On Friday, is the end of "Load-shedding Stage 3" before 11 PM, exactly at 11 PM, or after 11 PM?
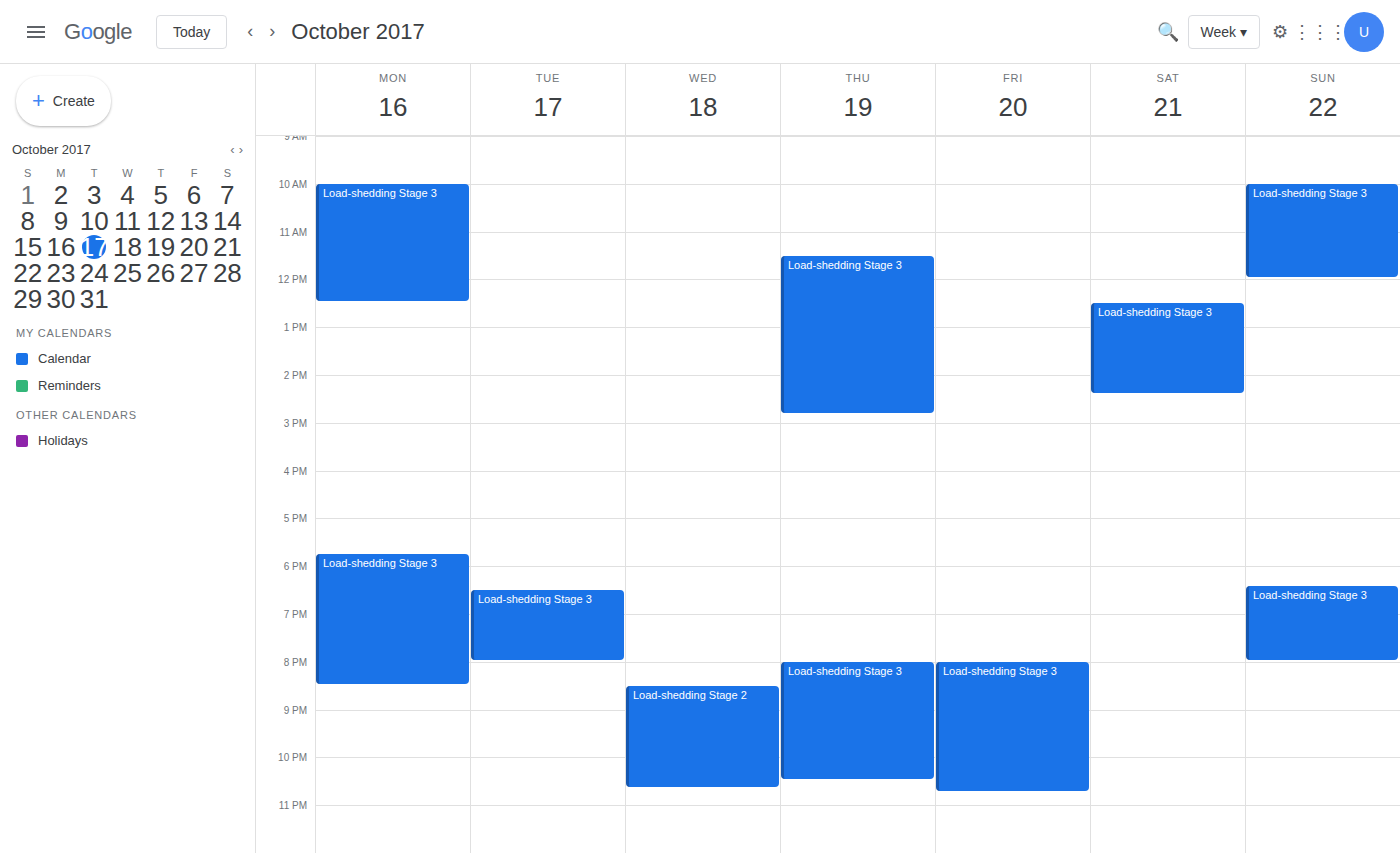
10:45 PM -- before 11 PM, 15 minutes above the 11 PM line.